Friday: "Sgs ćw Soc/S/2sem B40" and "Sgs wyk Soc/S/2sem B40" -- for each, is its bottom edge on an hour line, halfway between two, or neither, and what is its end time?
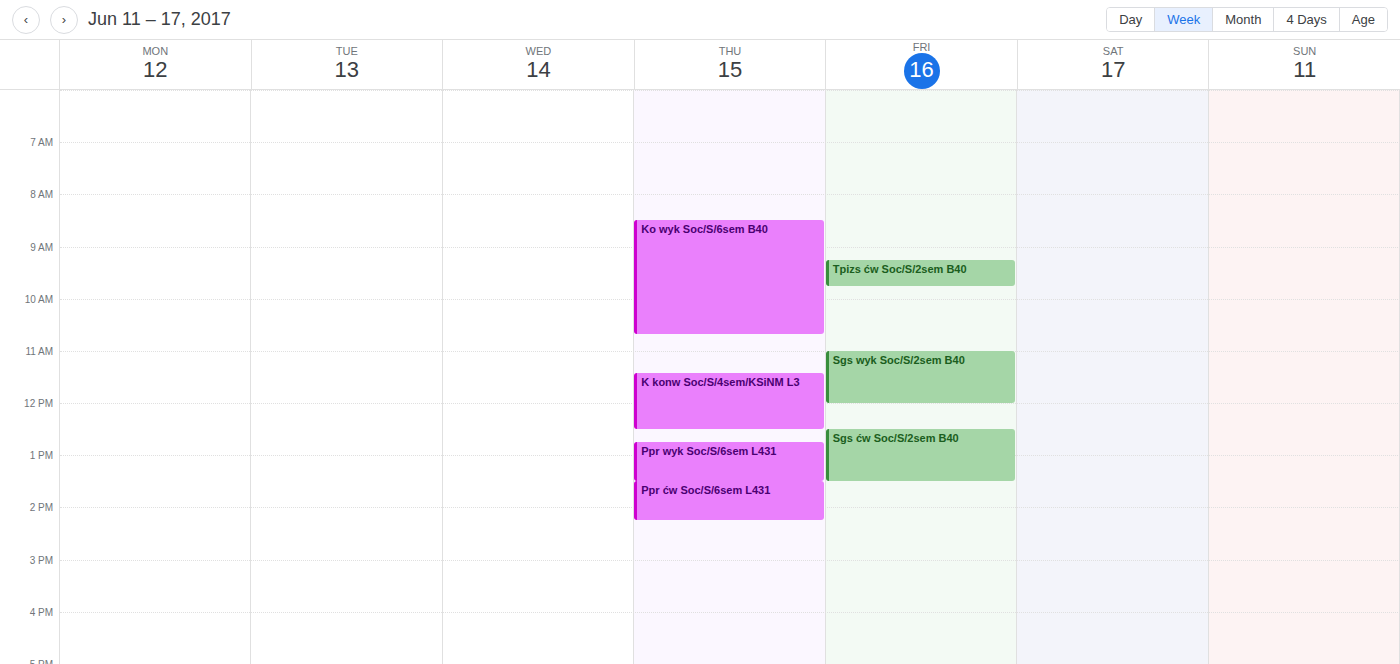
"Sgs ćw Soc/S/2sem B40": 1:30 PM, halfway between the 1 PM and 2 PM lines. "Sgs wyk Soc/S/2sem B40": 12:00 PM, exactly on the 12 PM line.